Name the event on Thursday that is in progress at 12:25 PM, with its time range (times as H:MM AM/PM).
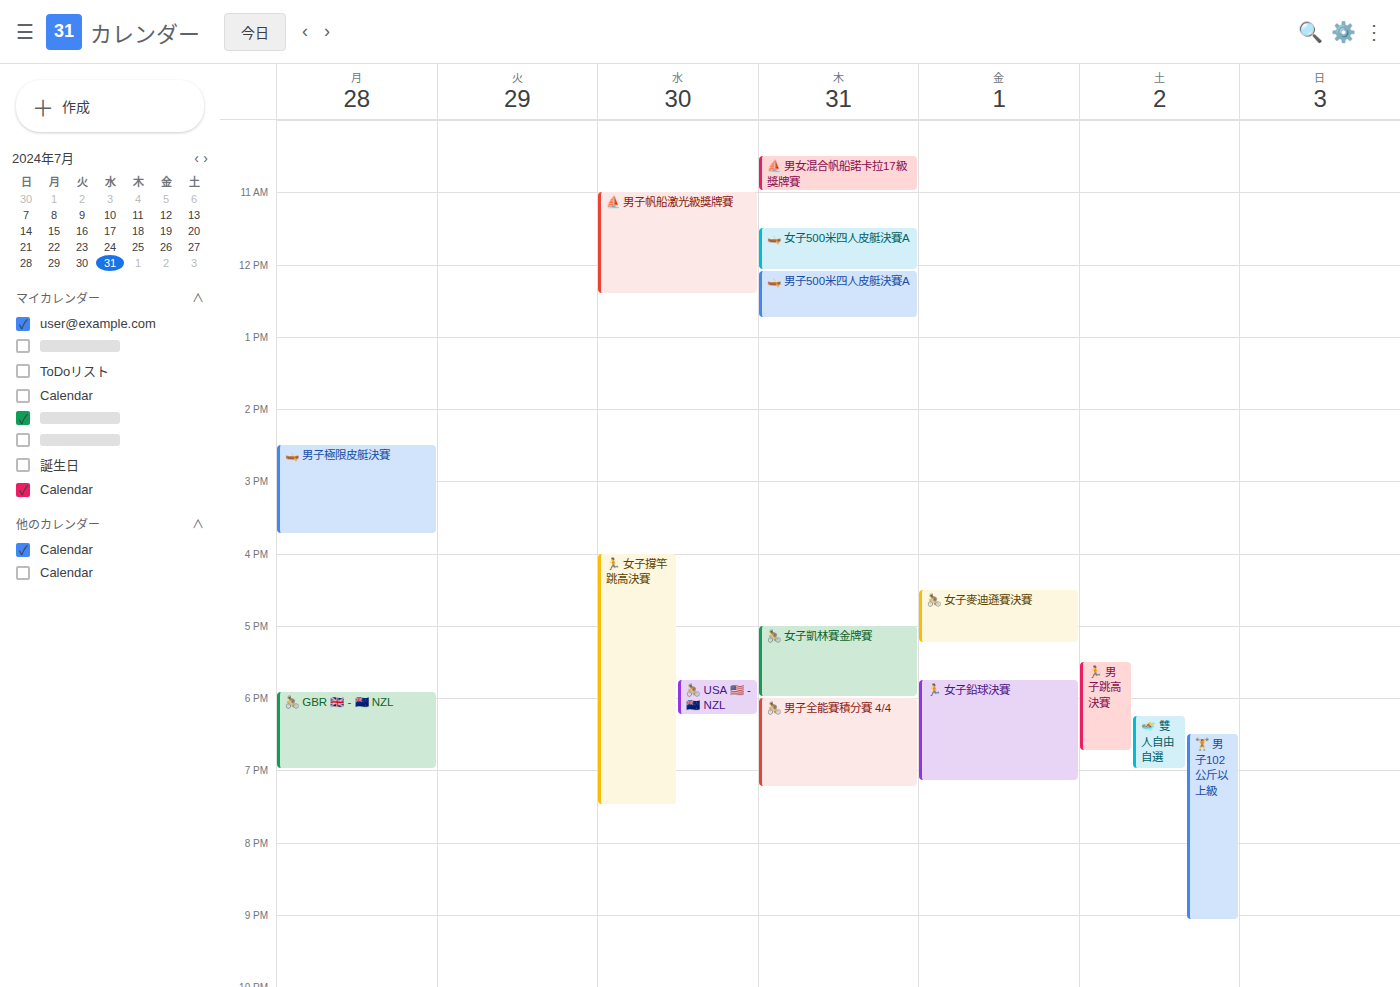
"🛶 男子500米四人皮艇決賽A", 12:05 PM to 12:45 PM